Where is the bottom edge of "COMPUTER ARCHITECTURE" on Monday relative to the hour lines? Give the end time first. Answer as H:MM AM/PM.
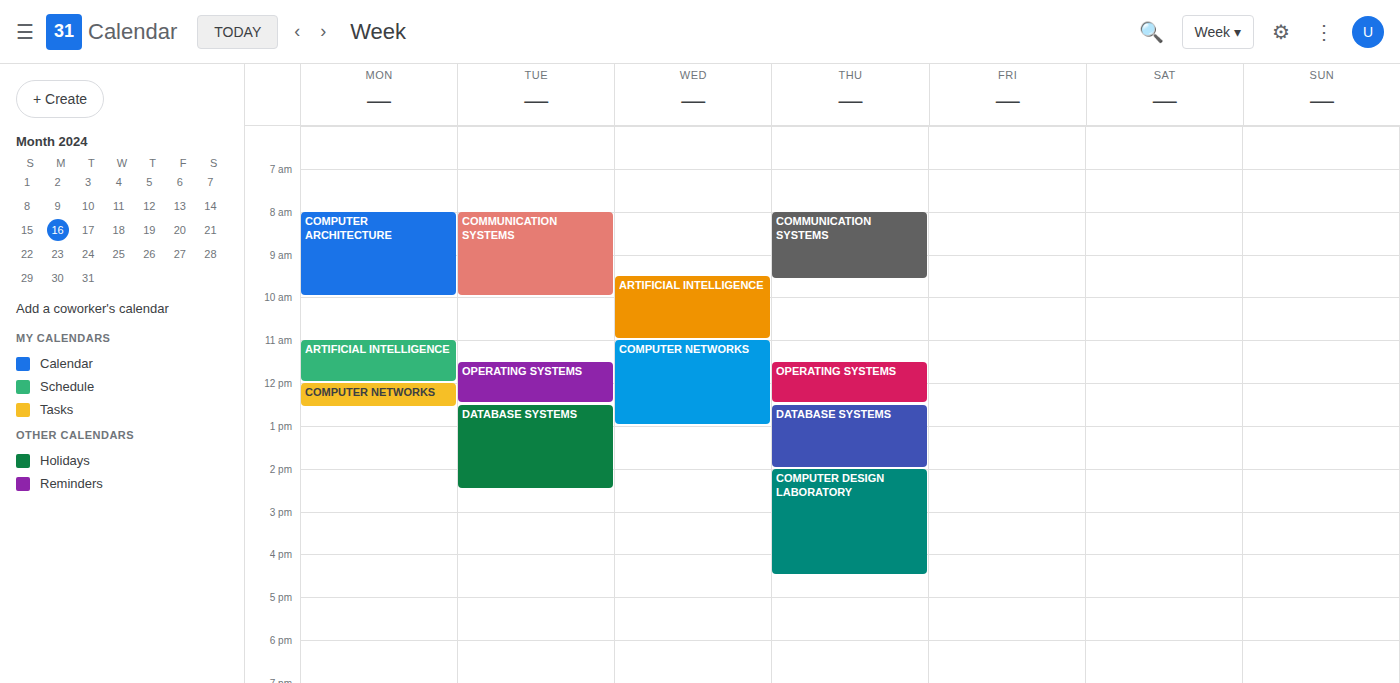
10:00 AM -- exactly on the 10 AM line.